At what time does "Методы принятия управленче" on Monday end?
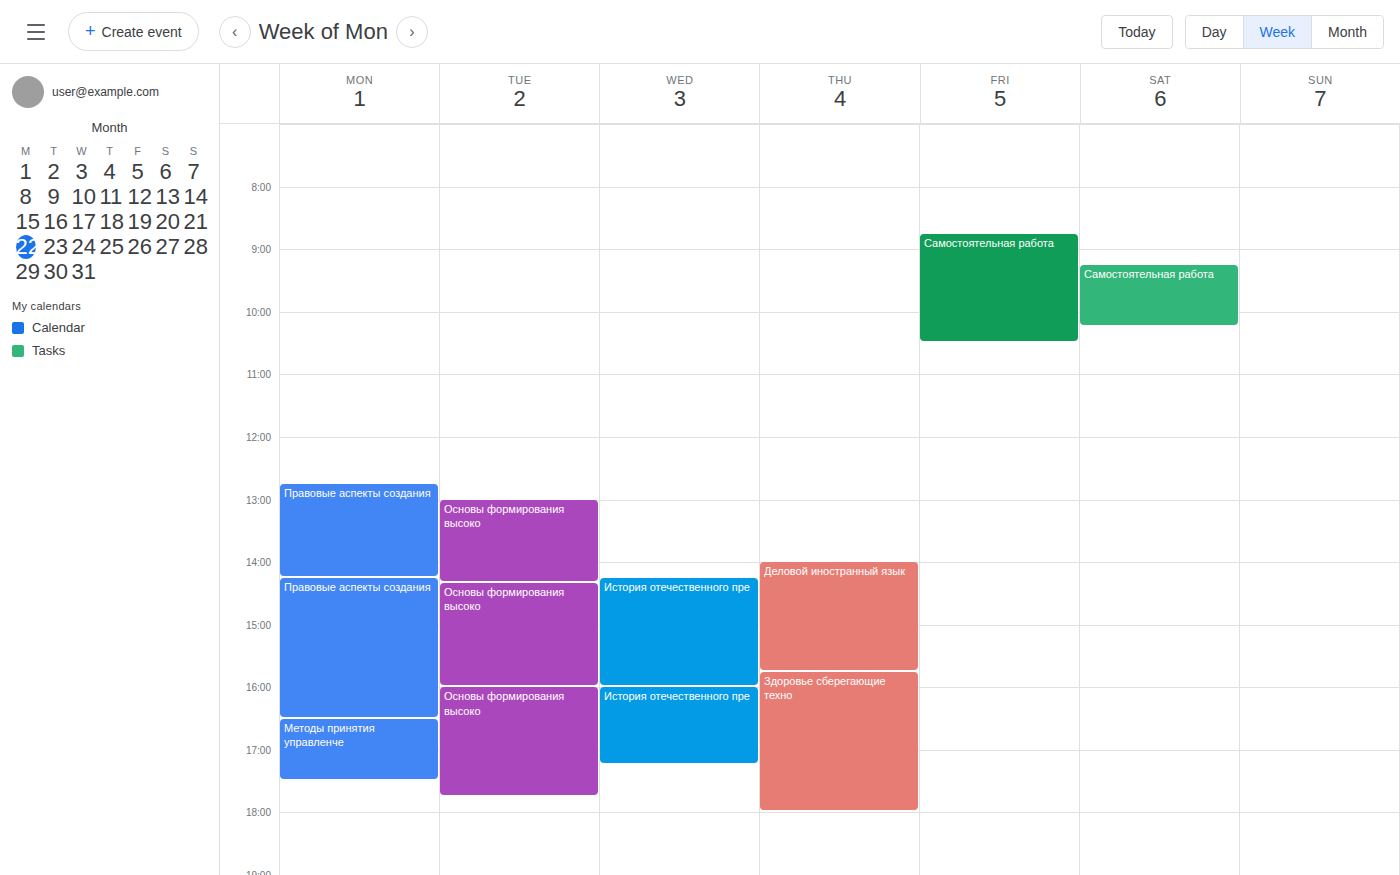
5:30 PM